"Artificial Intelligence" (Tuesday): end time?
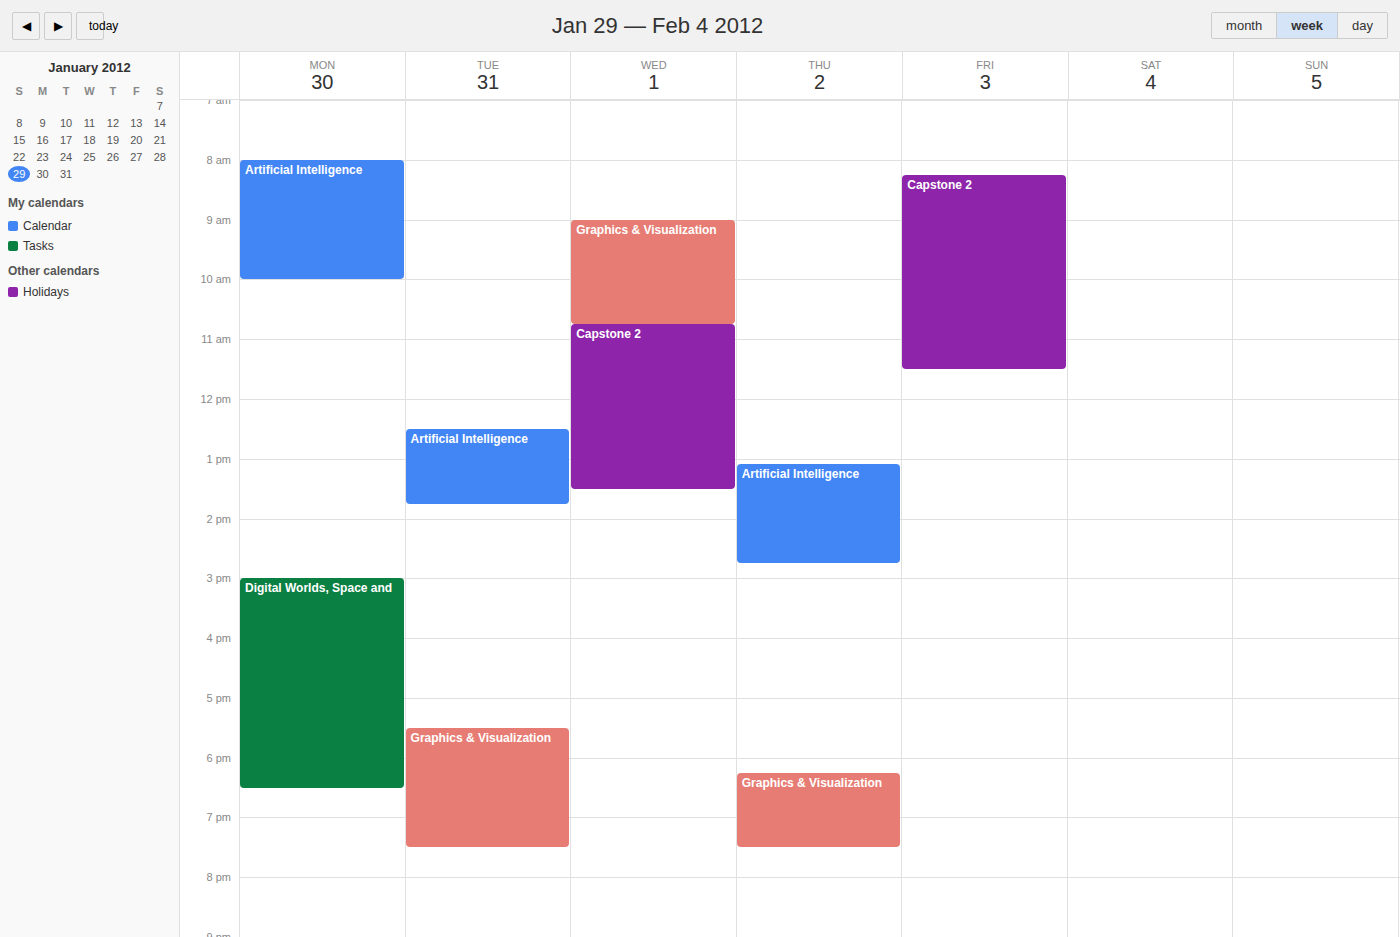
1:45 PM